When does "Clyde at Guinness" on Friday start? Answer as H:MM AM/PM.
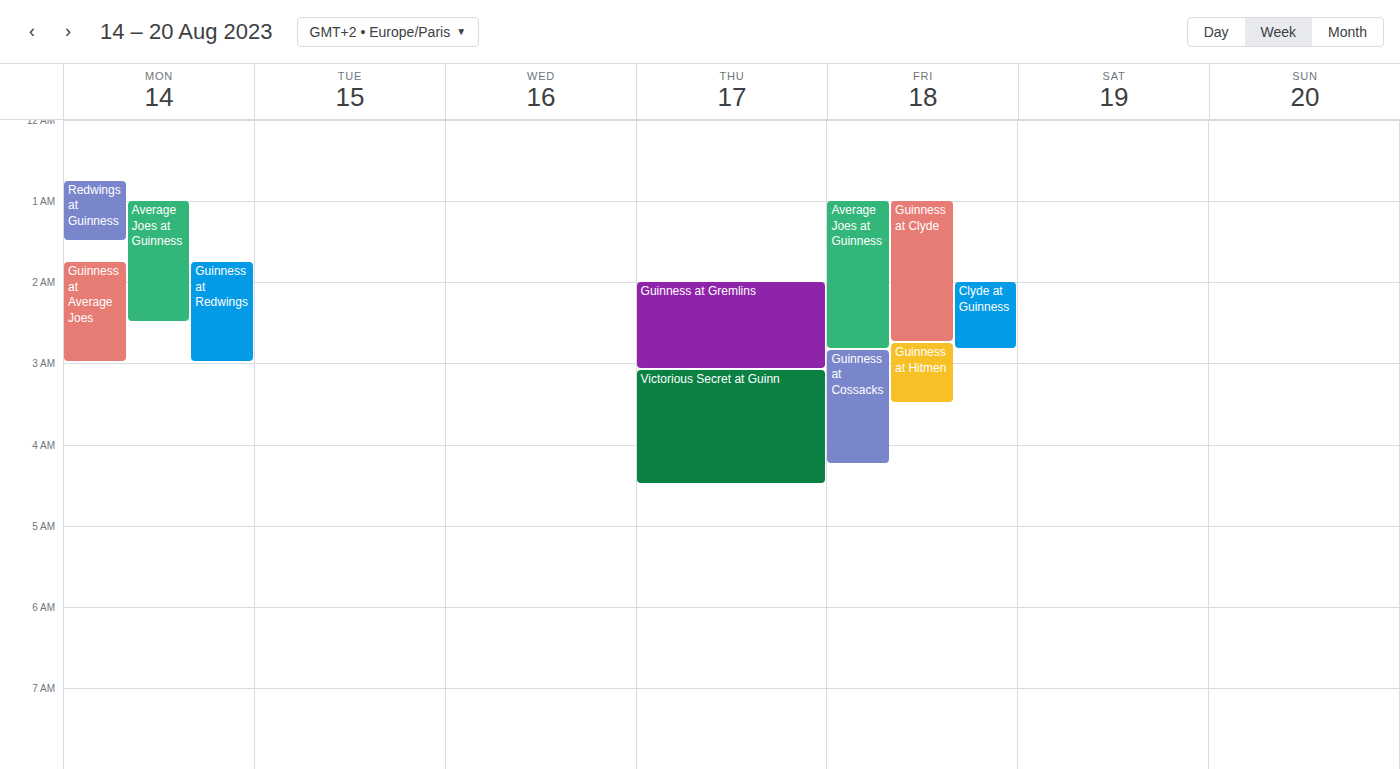
2:00 AM